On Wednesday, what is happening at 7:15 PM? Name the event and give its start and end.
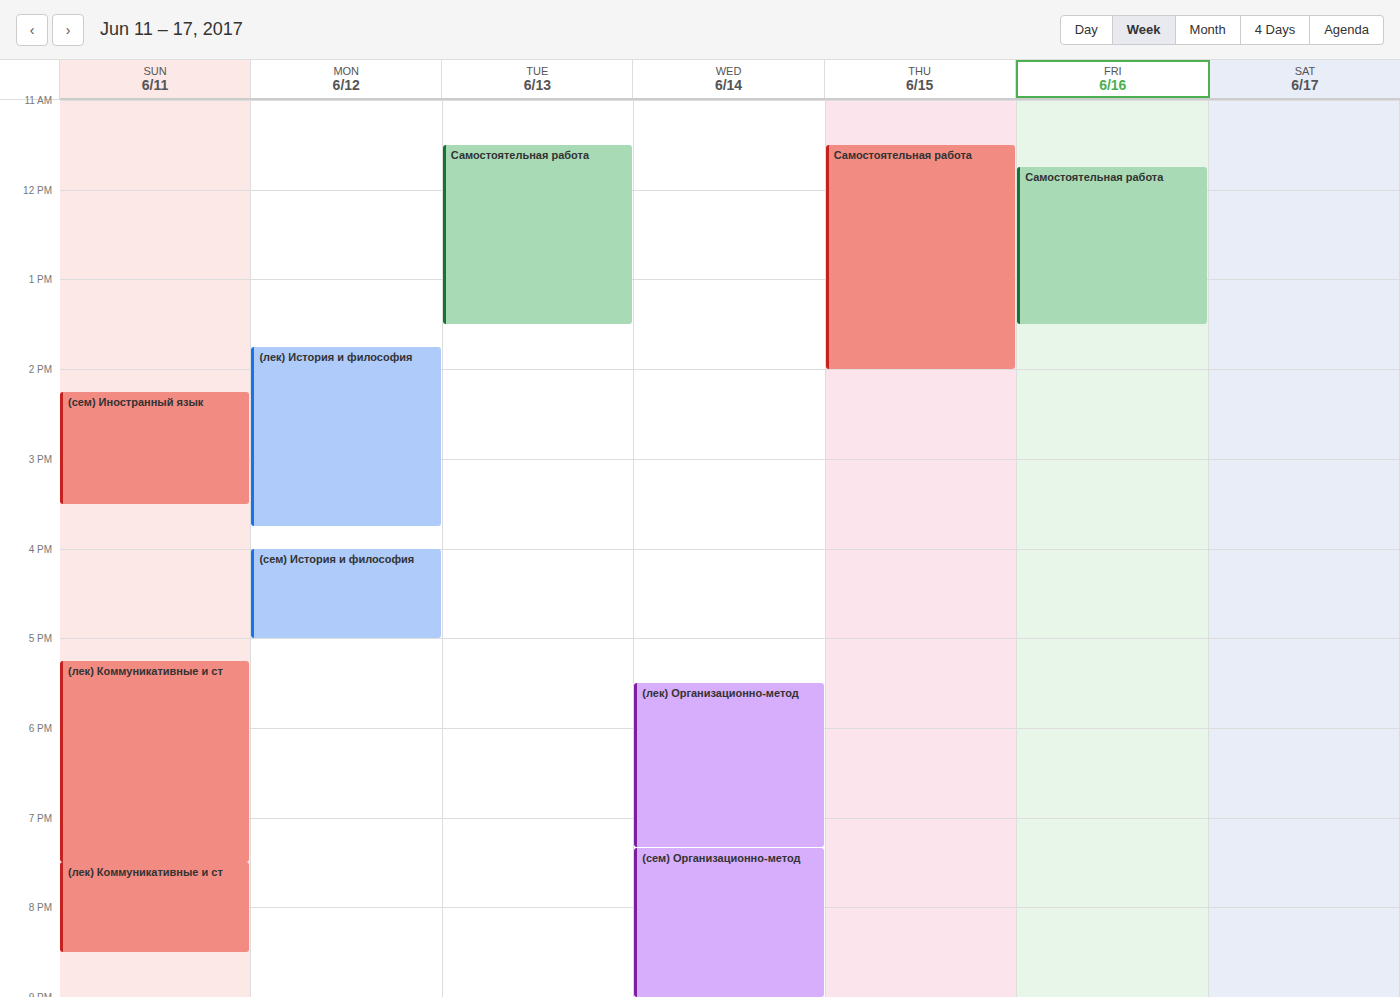
"(лек) Организационно-метод", 5:30 PM to 7:20 PM